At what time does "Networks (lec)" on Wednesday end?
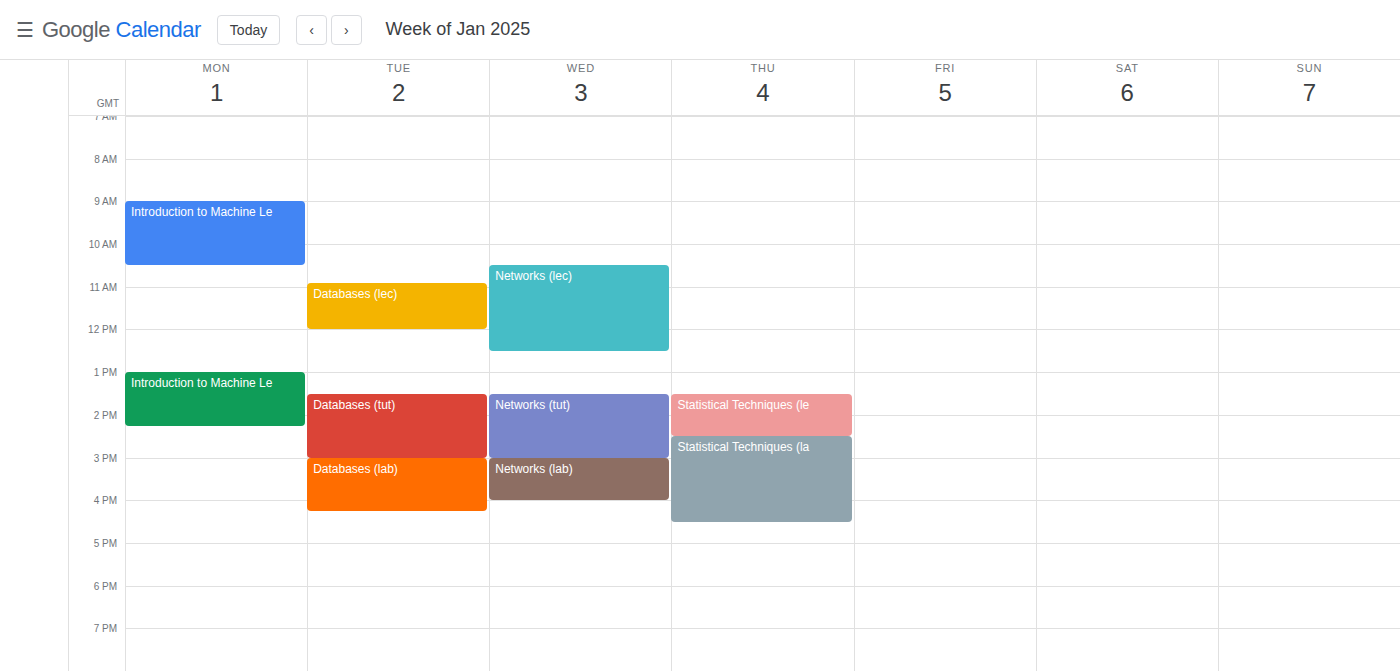
12:30